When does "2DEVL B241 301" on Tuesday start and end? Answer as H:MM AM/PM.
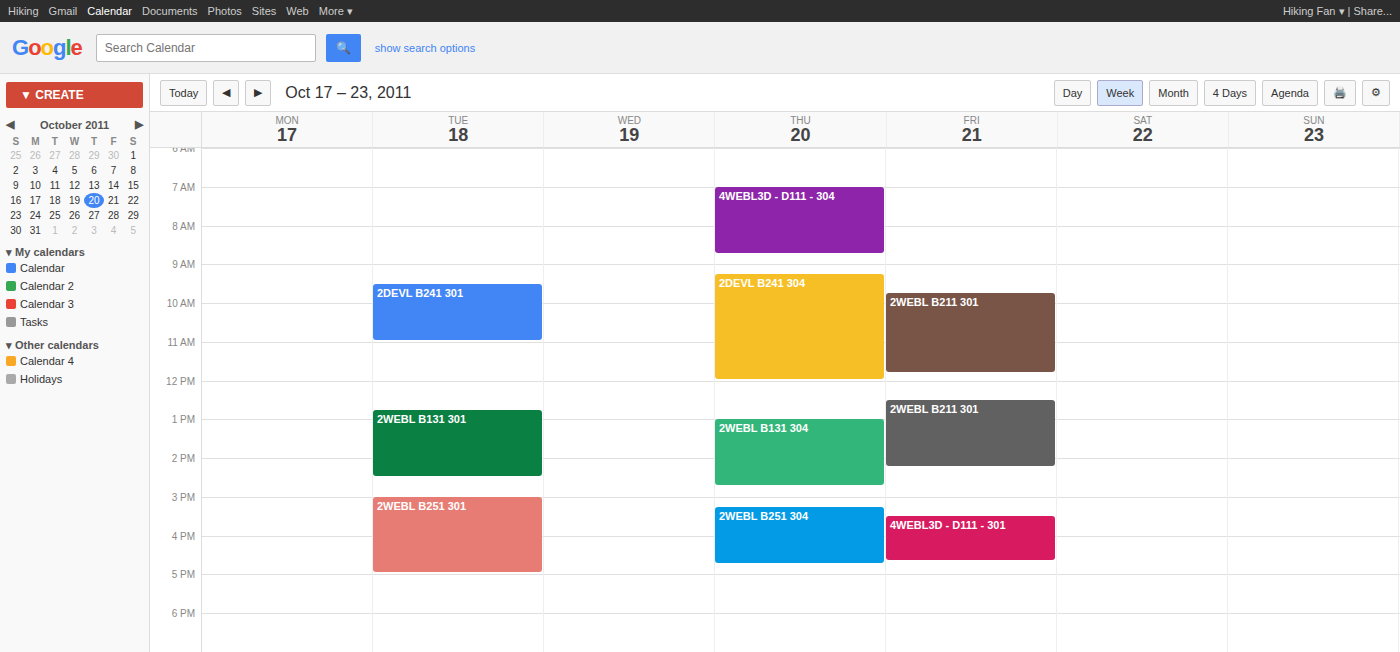
9:30 AM to 11:00 AM